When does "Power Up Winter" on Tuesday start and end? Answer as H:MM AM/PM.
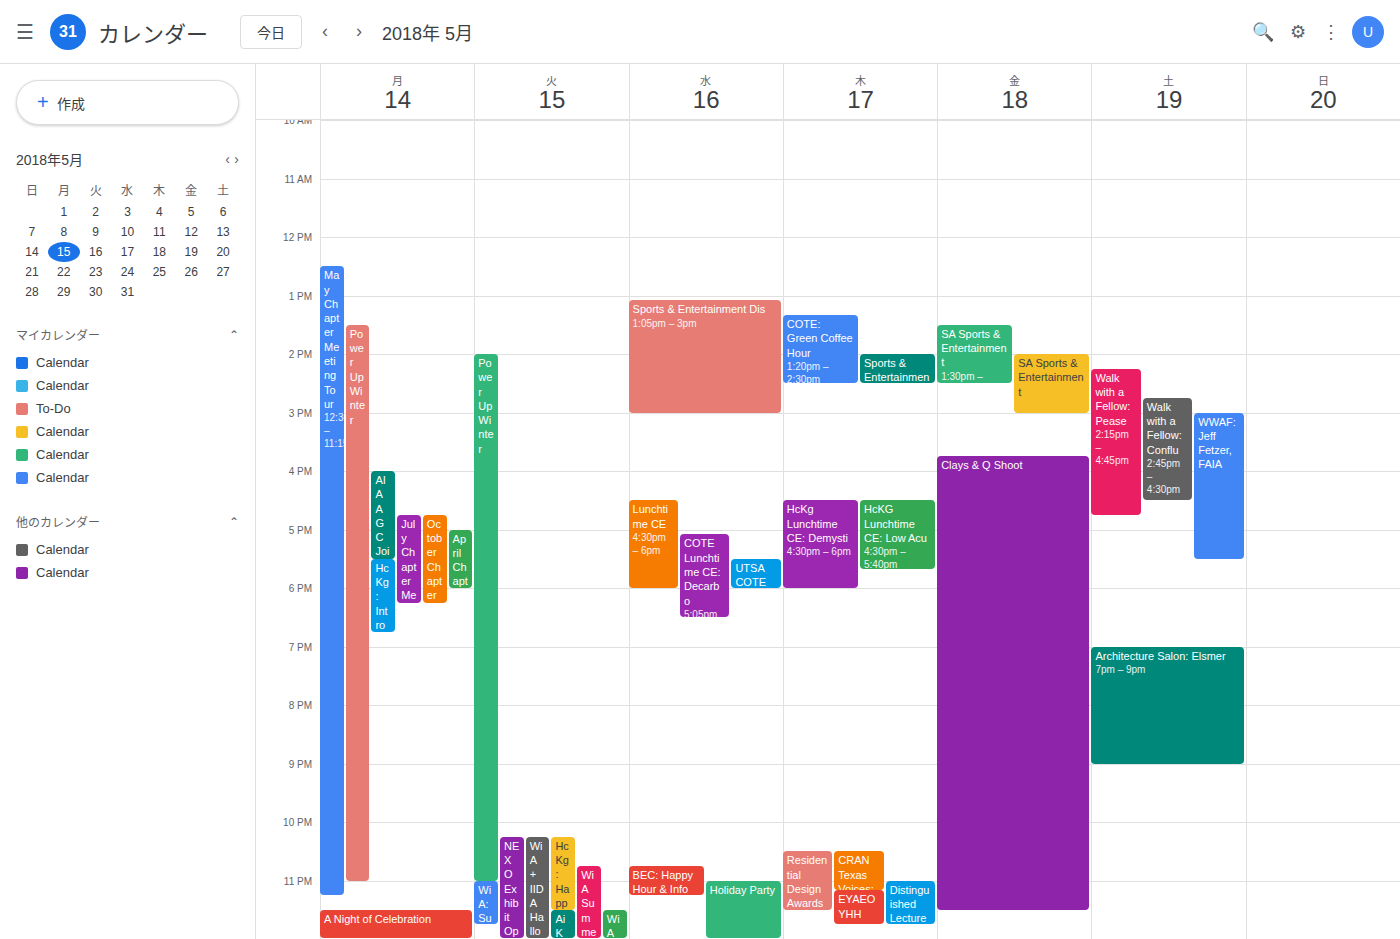
2:00 PM to 11:00 PM